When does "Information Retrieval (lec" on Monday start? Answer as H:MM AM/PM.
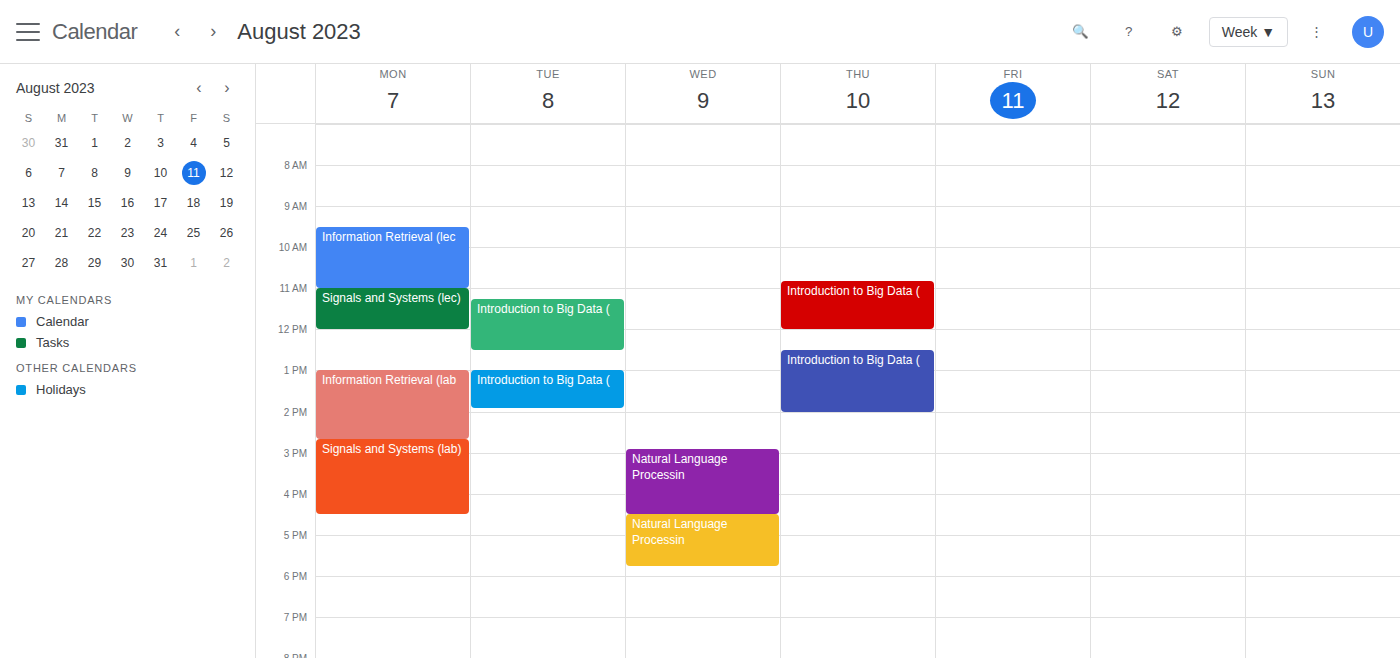
9:30 AM